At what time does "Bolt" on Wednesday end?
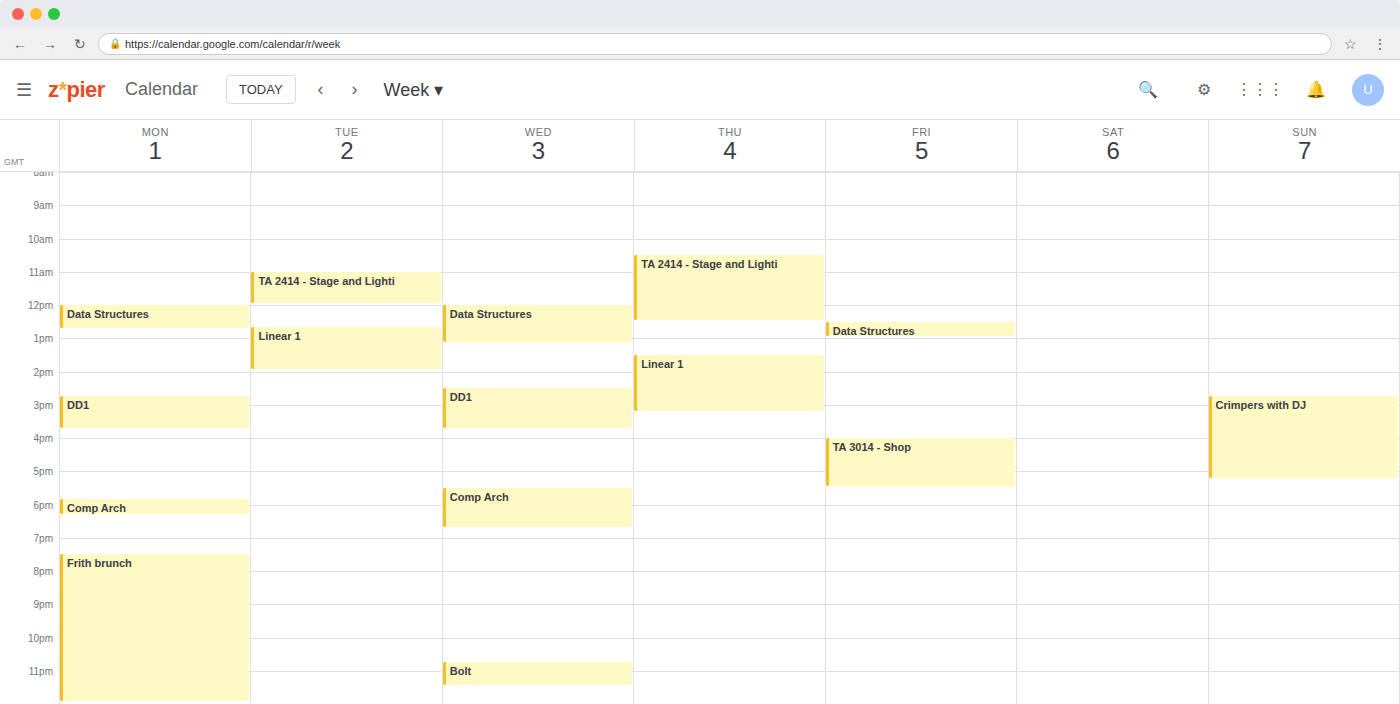
11:30 PM